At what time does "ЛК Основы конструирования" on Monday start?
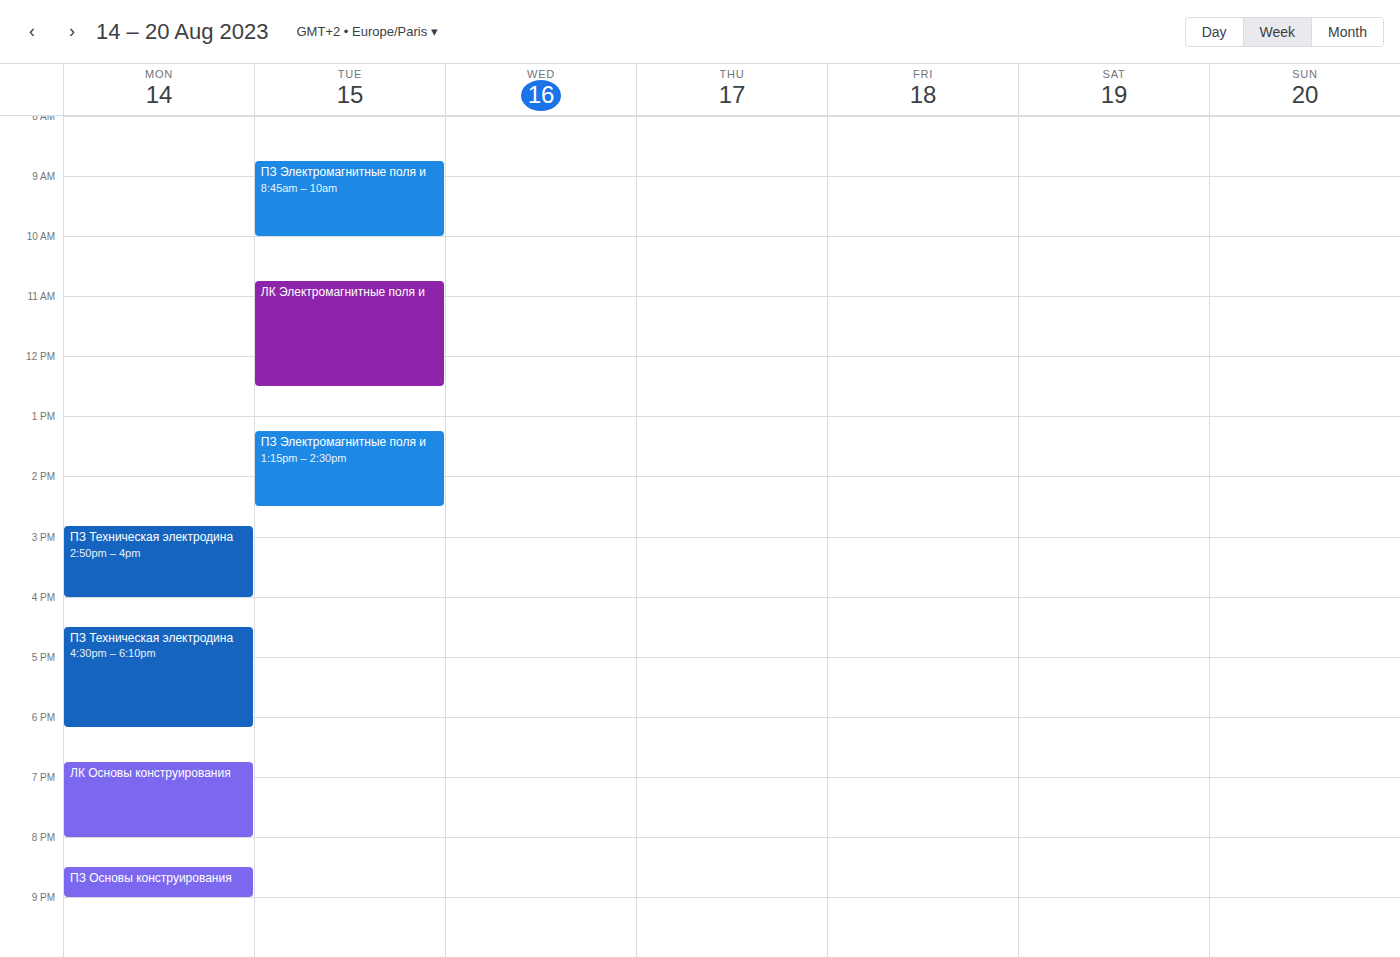
6:45 PM